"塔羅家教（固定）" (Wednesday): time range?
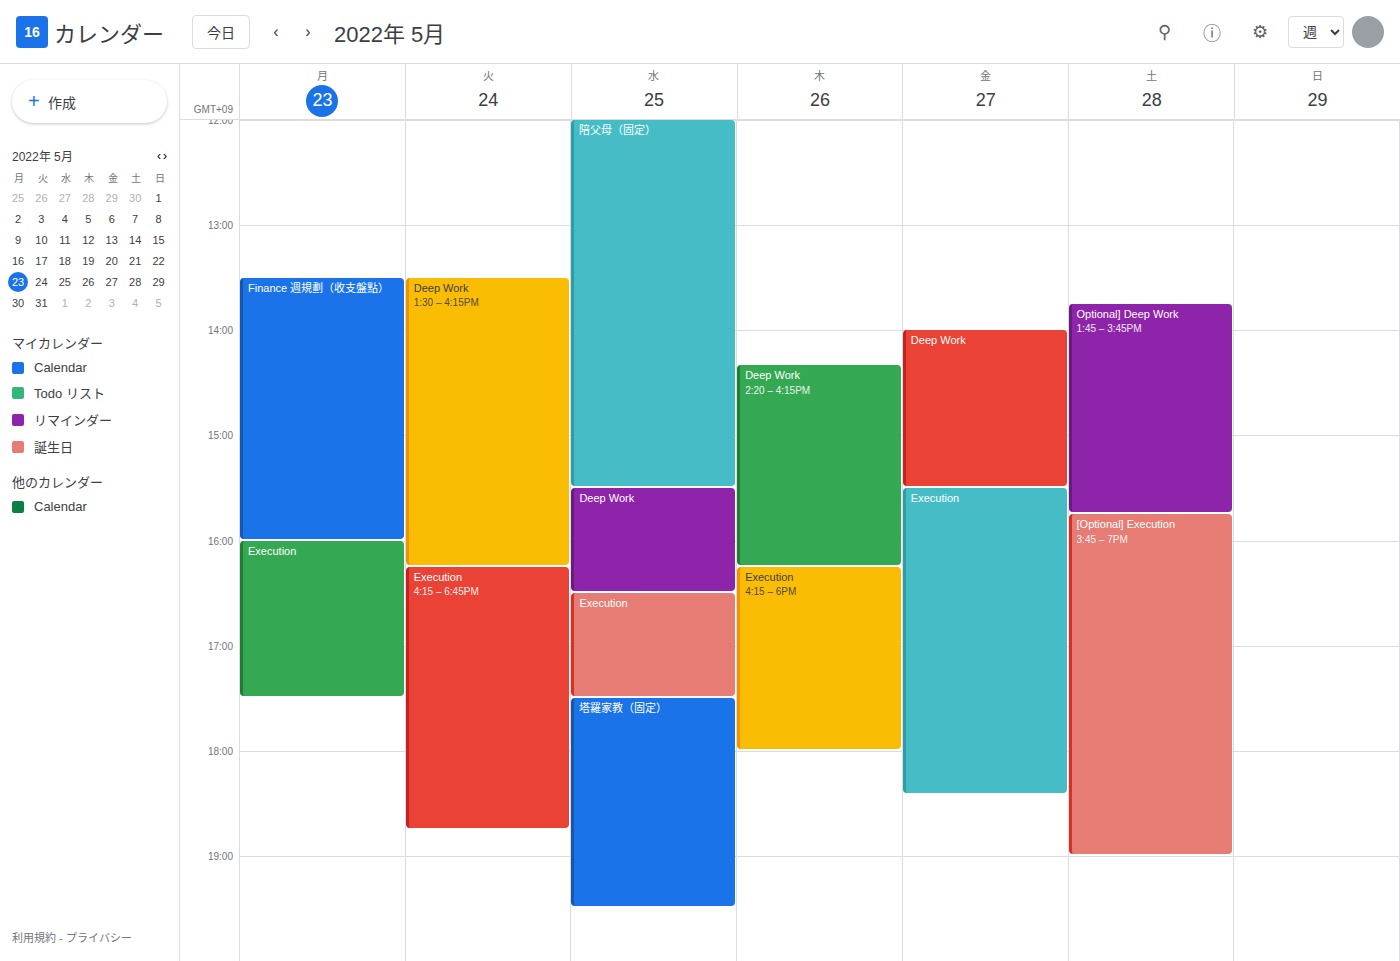
5:30 PM to 7:30 PM